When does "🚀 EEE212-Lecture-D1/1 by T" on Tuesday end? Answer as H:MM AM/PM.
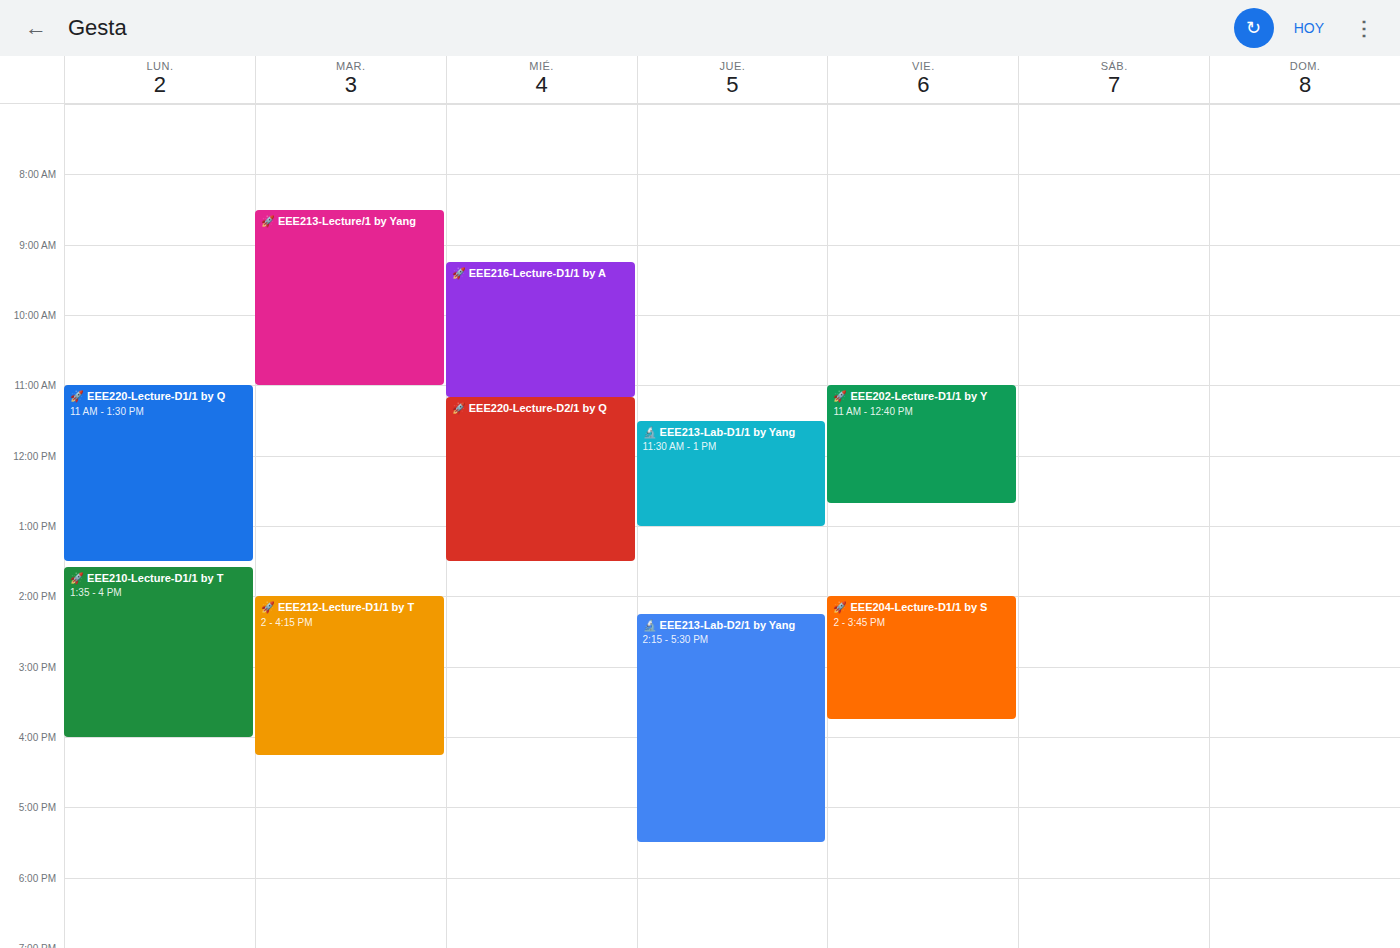
4:15 PM